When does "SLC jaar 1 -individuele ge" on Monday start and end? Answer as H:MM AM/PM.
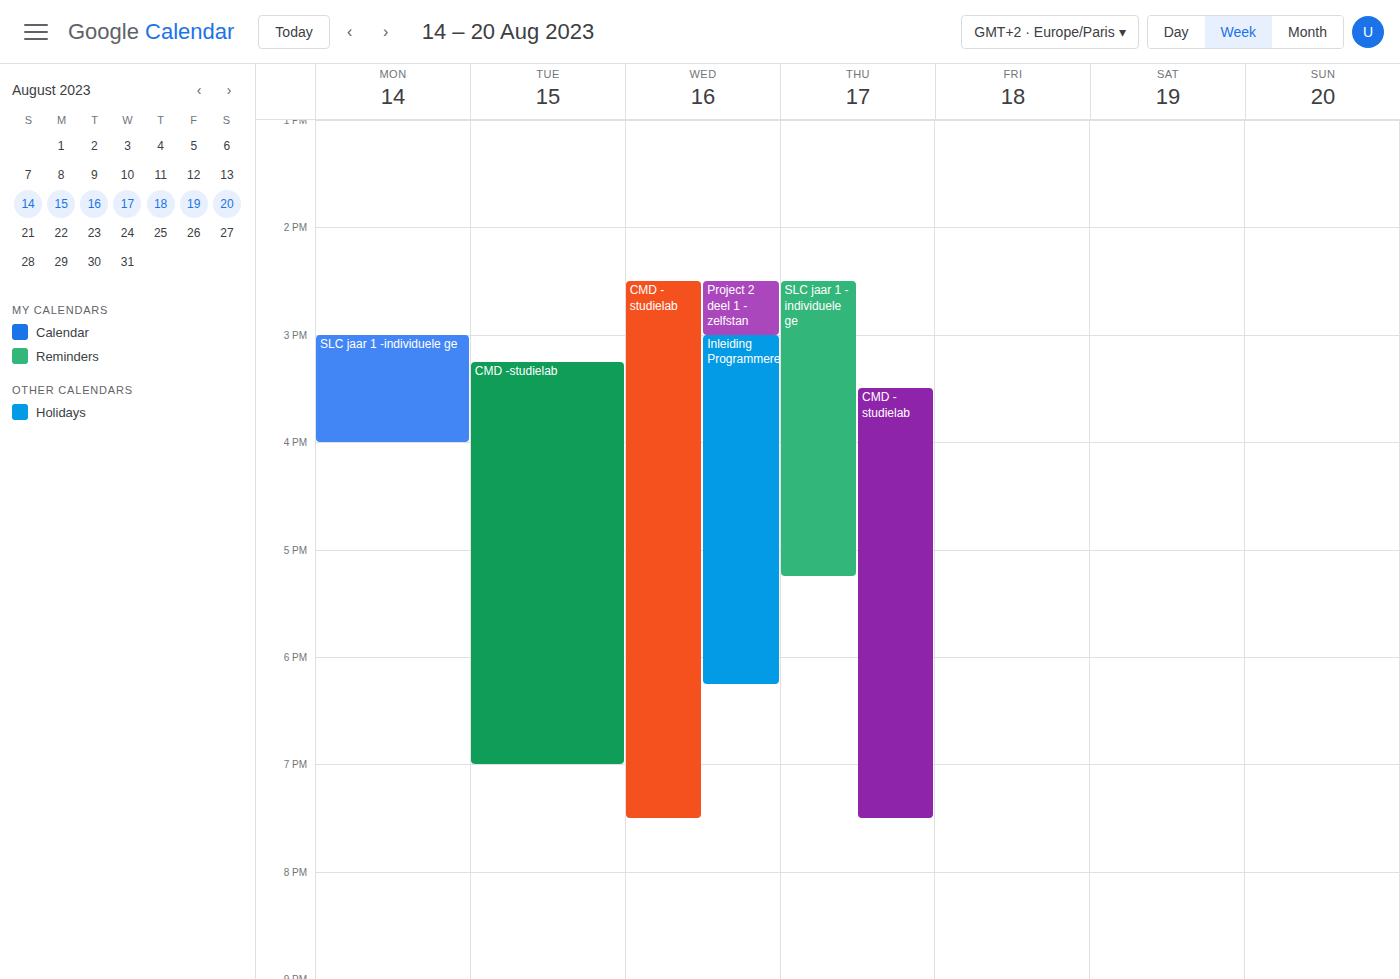
3:00 PM to 4:00 PM